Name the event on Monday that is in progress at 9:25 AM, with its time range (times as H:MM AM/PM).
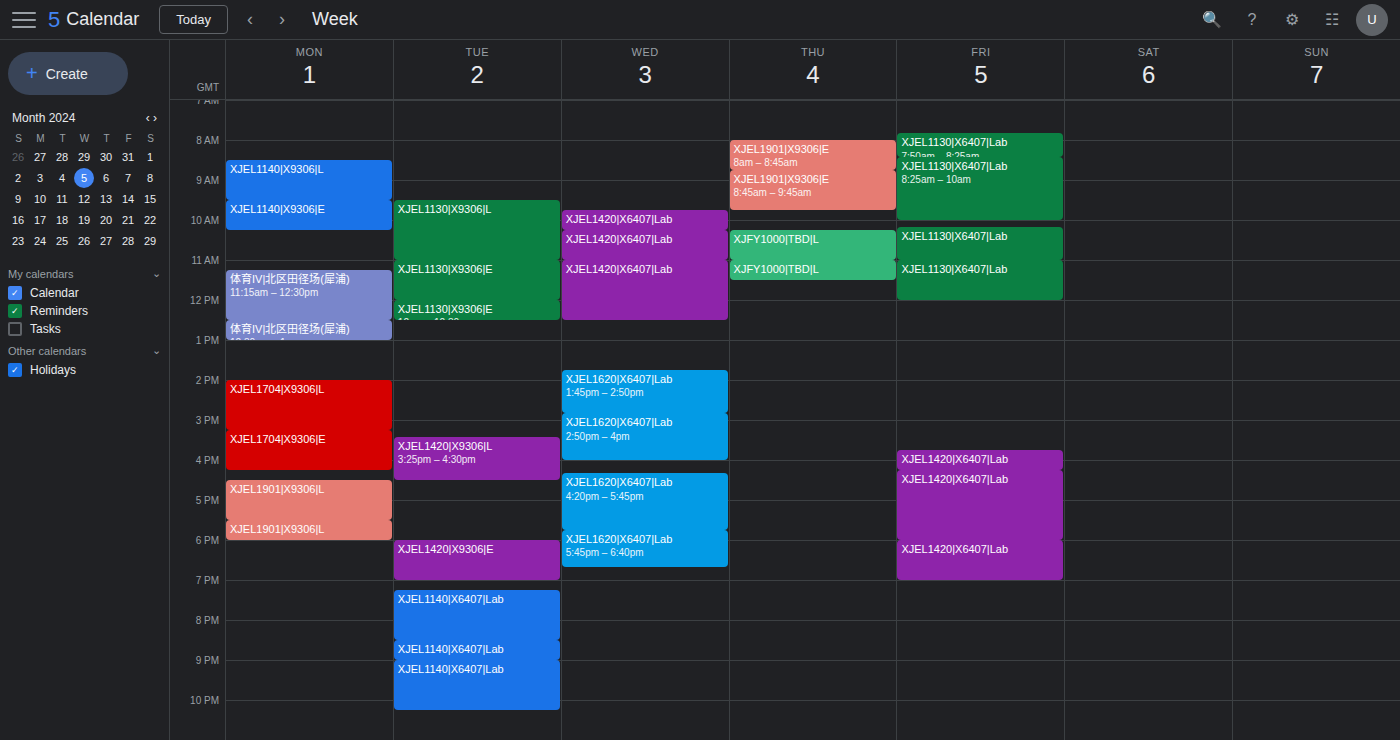
"XJEL1140|X9306|L", 8:30 AM to 9:30 AM